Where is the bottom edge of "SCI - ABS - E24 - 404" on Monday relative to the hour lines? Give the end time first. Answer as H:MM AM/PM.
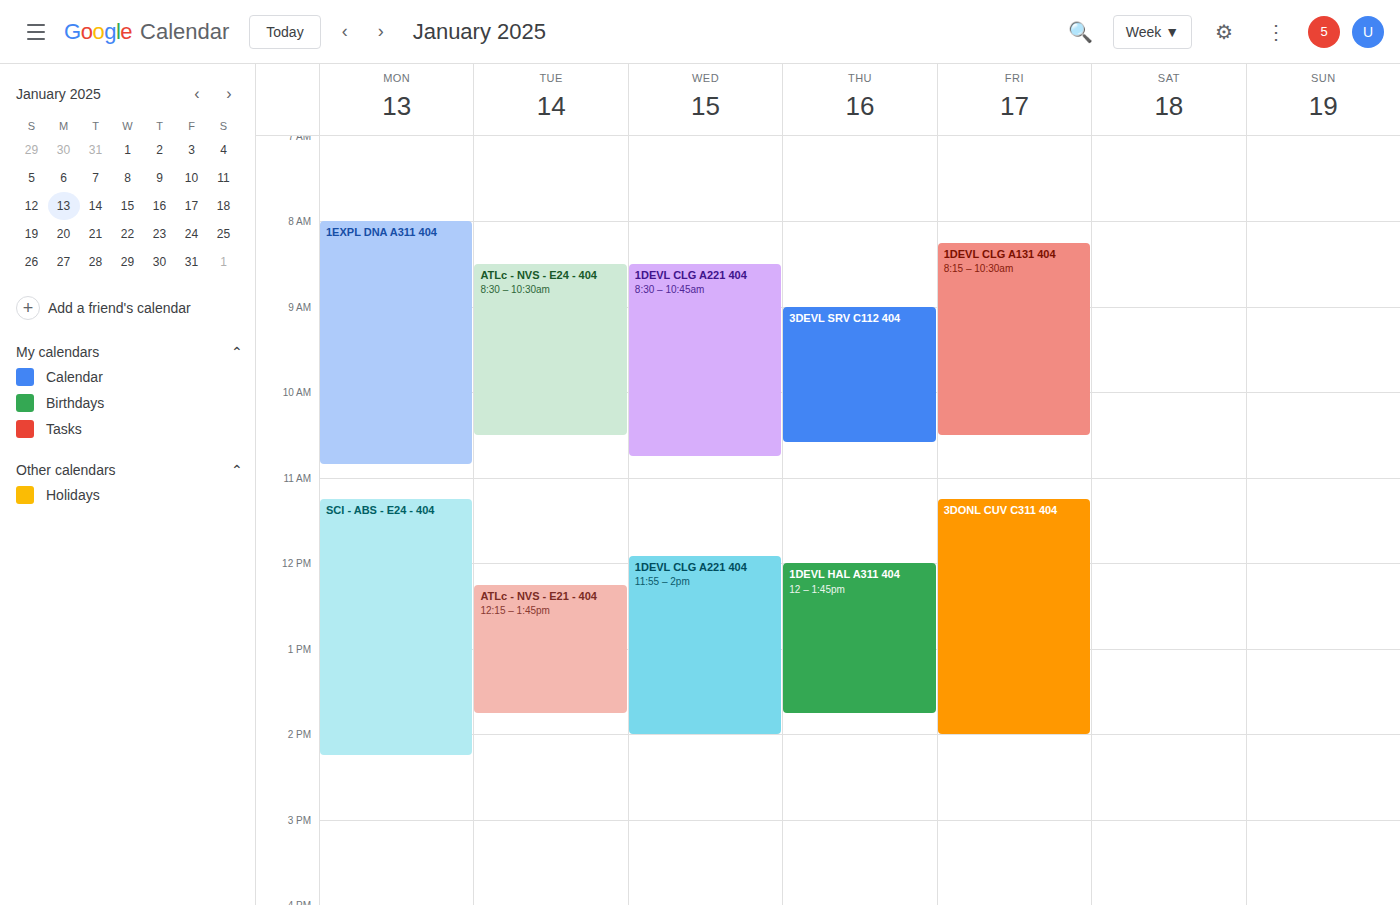
2:15 PM -- neither: a quarter of the way from the 2 PM line to the 3 PM line.